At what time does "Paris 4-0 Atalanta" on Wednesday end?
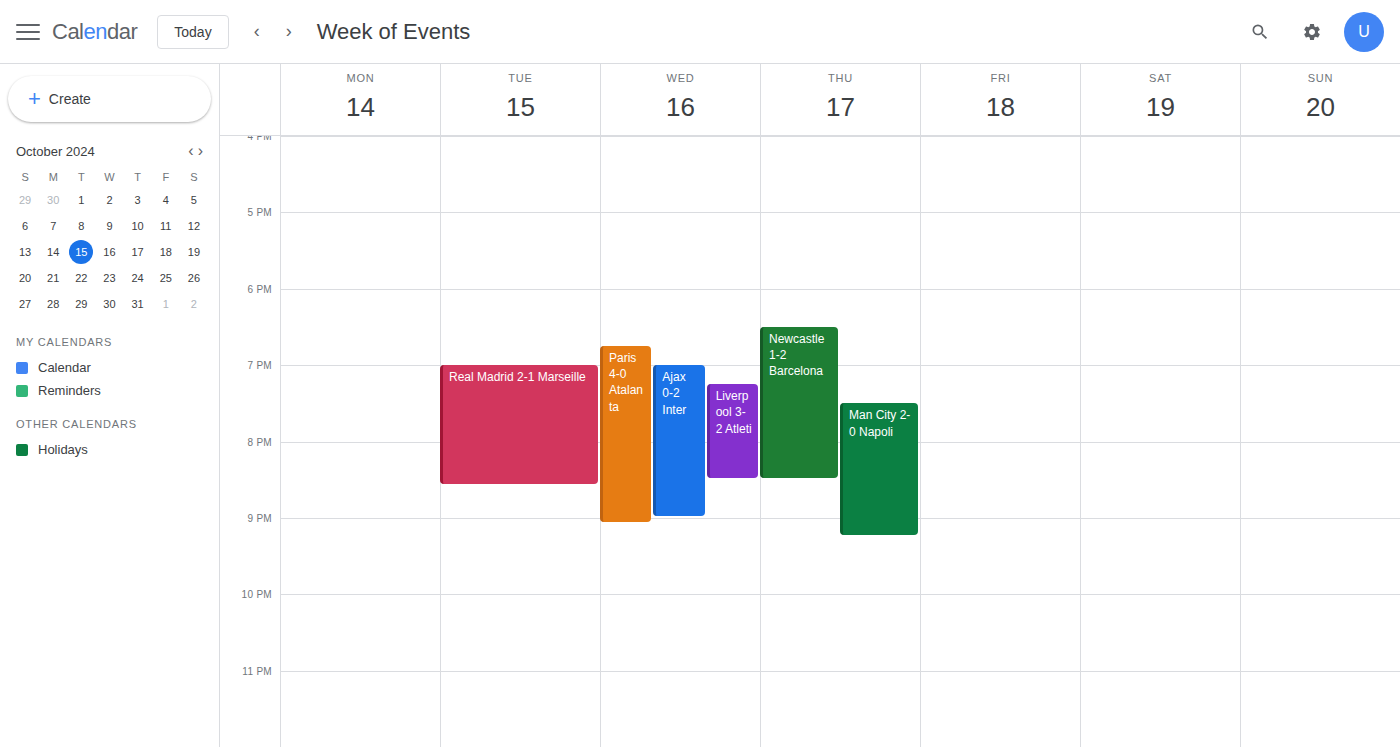
9:05 PM